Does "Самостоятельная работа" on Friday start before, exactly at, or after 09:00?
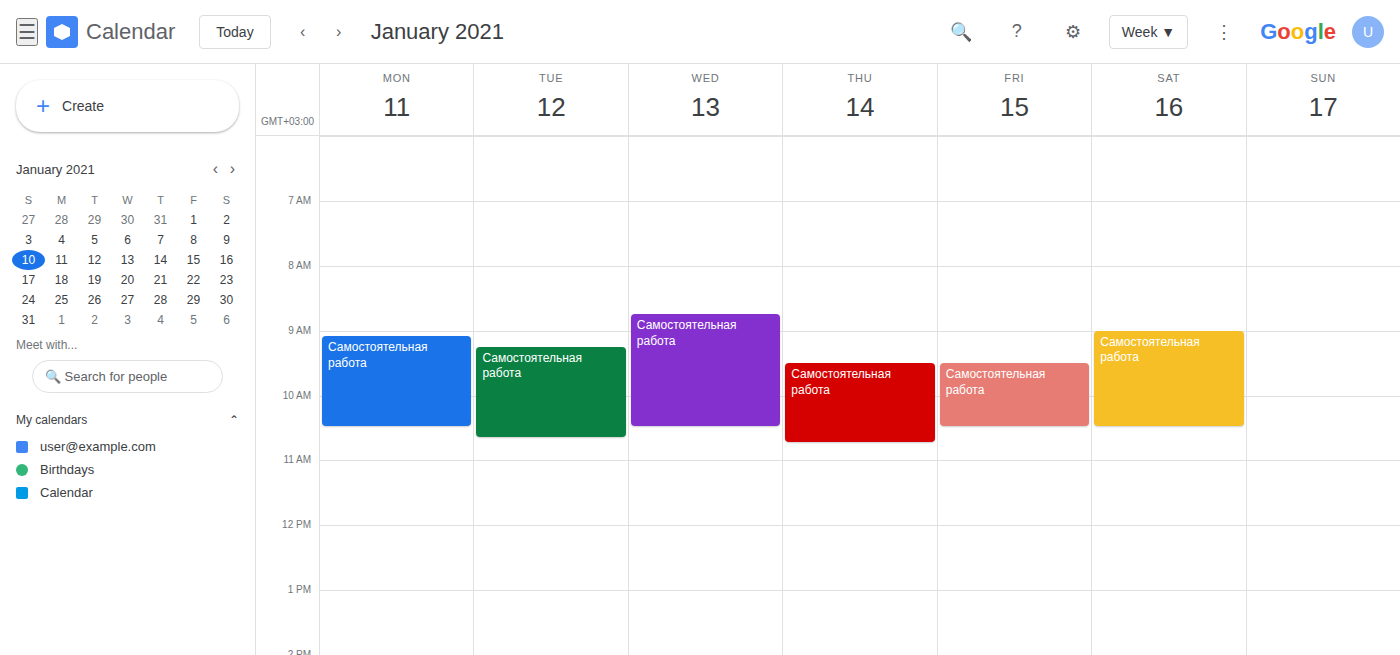
09:30 -- after 09:00, 30 minutes below the 09:00 line.